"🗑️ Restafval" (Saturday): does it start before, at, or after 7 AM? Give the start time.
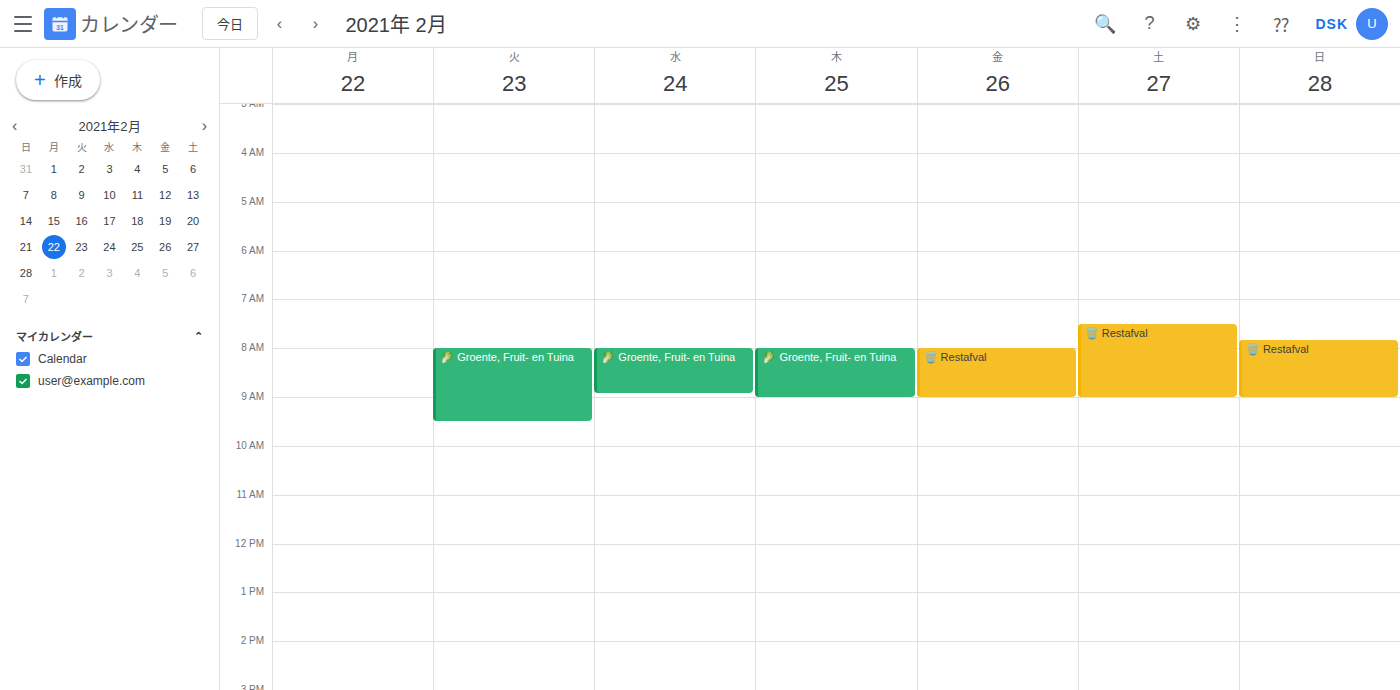
7:30 AM -- after 7 AM, 30 minutes below the 7 AM line.